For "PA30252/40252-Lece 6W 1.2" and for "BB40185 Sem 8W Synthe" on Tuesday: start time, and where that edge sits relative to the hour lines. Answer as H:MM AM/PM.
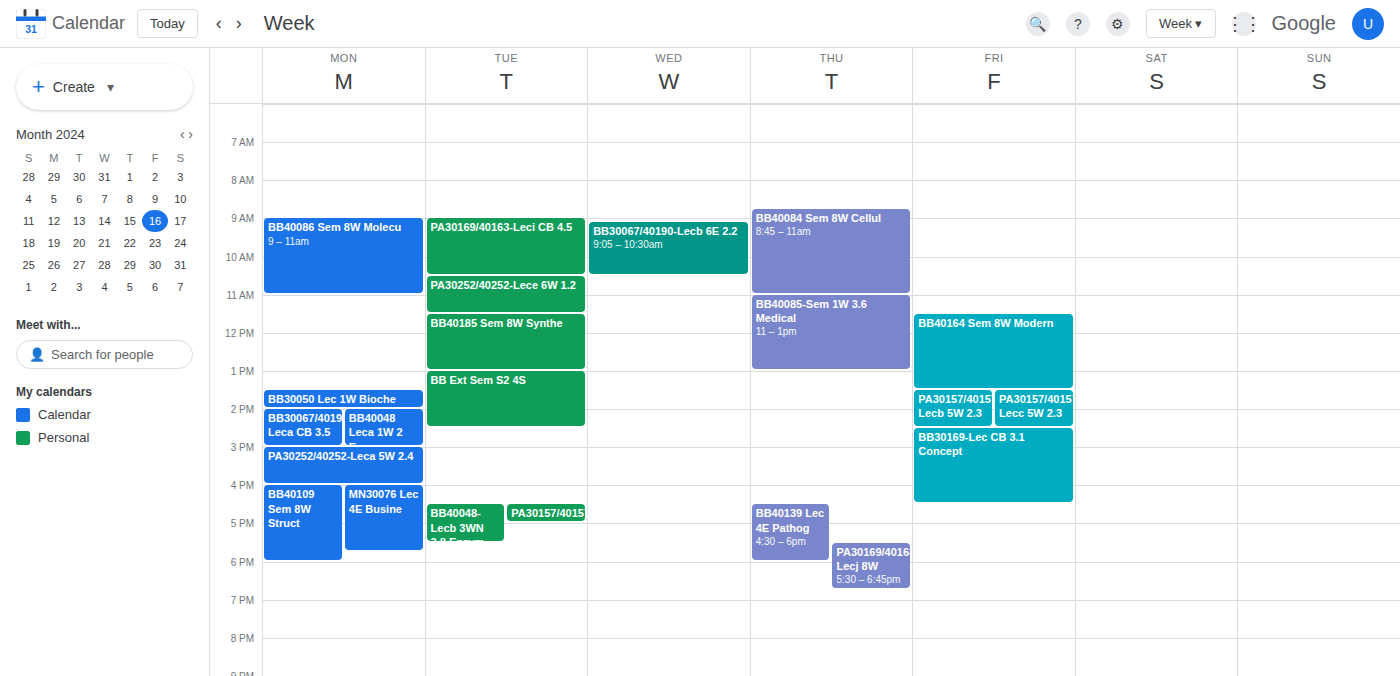
"PA30252/40252-Lece 6W 1.2": 10:30 AM, halfway between the 10 AM and 11 AM lines. "BB40185 Sem 8W Synthe": 11:30 AM, halfway between the 11 AM and 12 PM lines.